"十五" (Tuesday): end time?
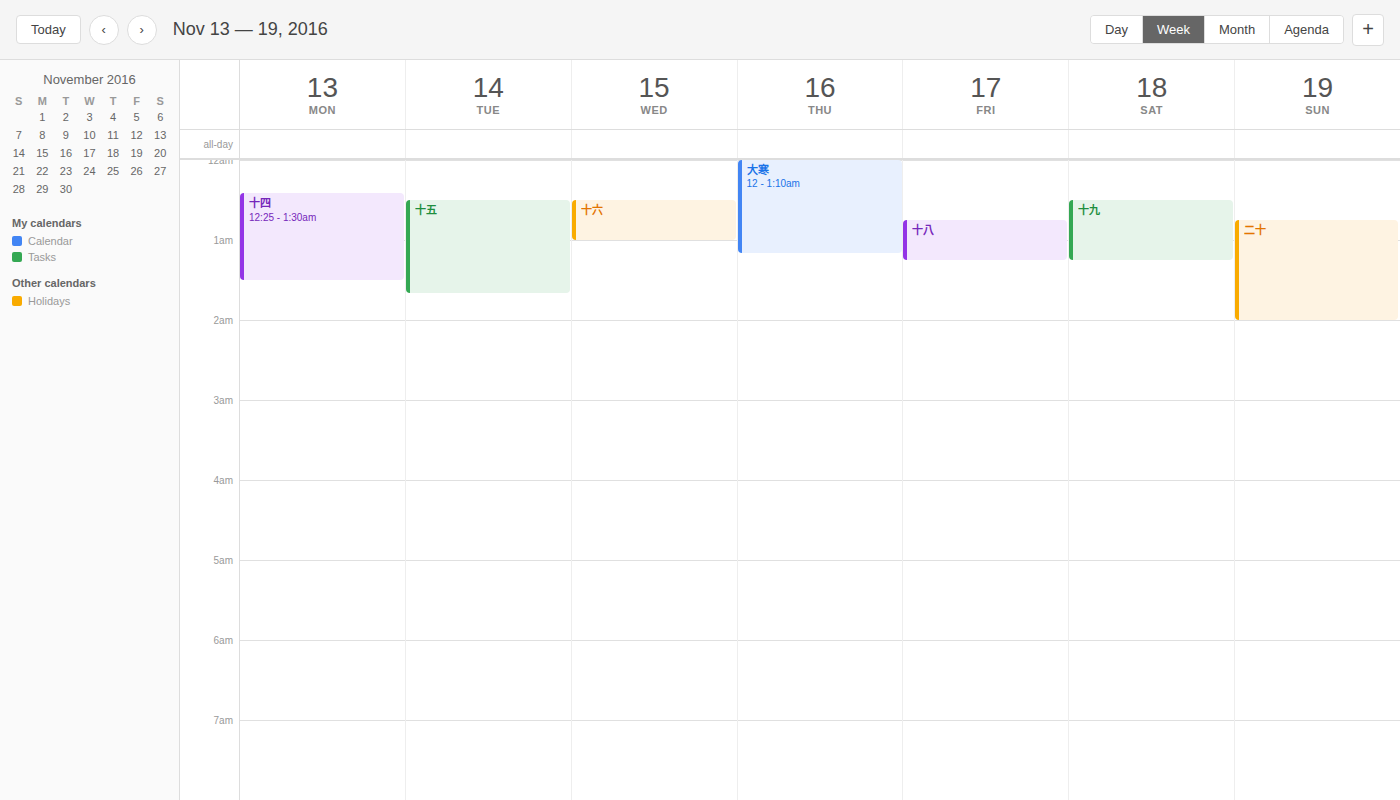
1:40 AM